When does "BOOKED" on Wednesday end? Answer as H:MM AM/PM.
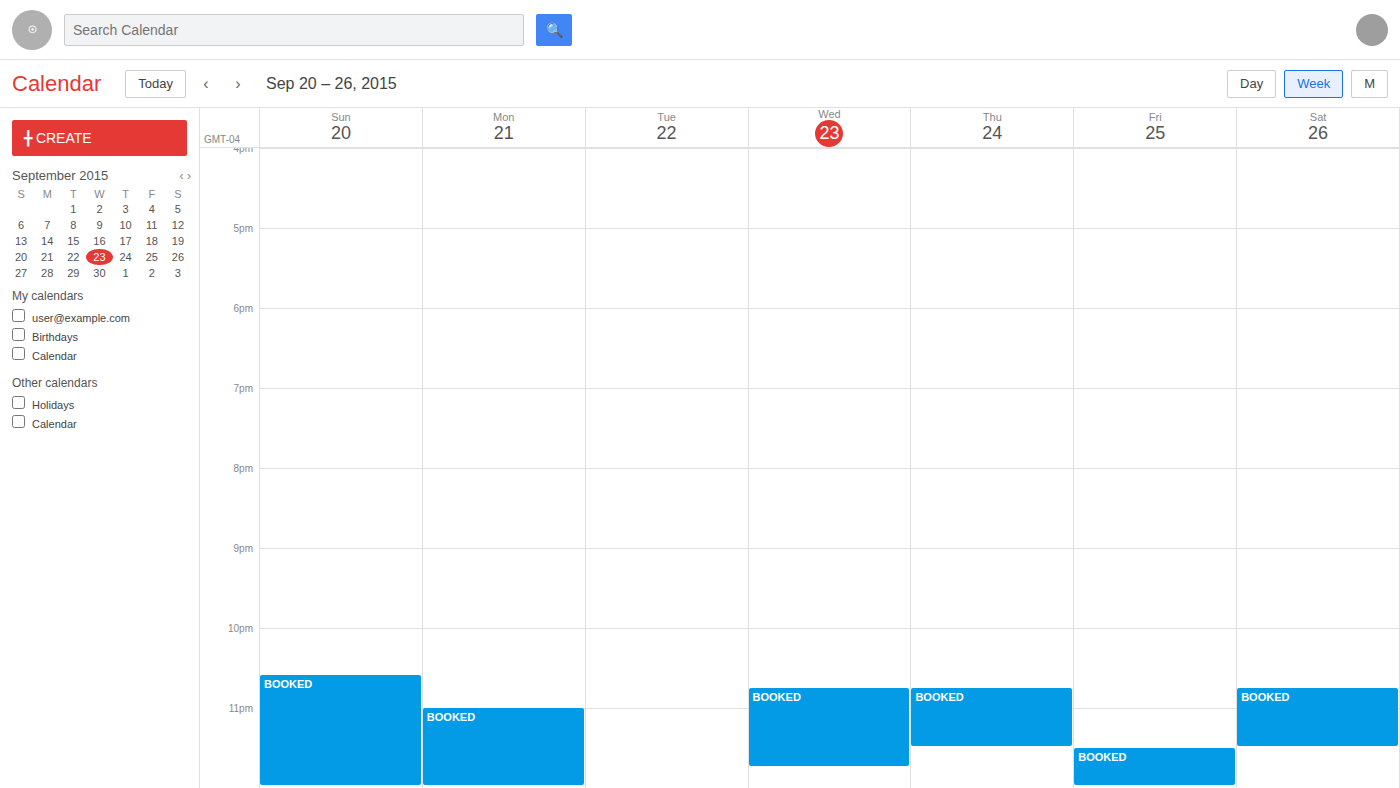
11:45 PM